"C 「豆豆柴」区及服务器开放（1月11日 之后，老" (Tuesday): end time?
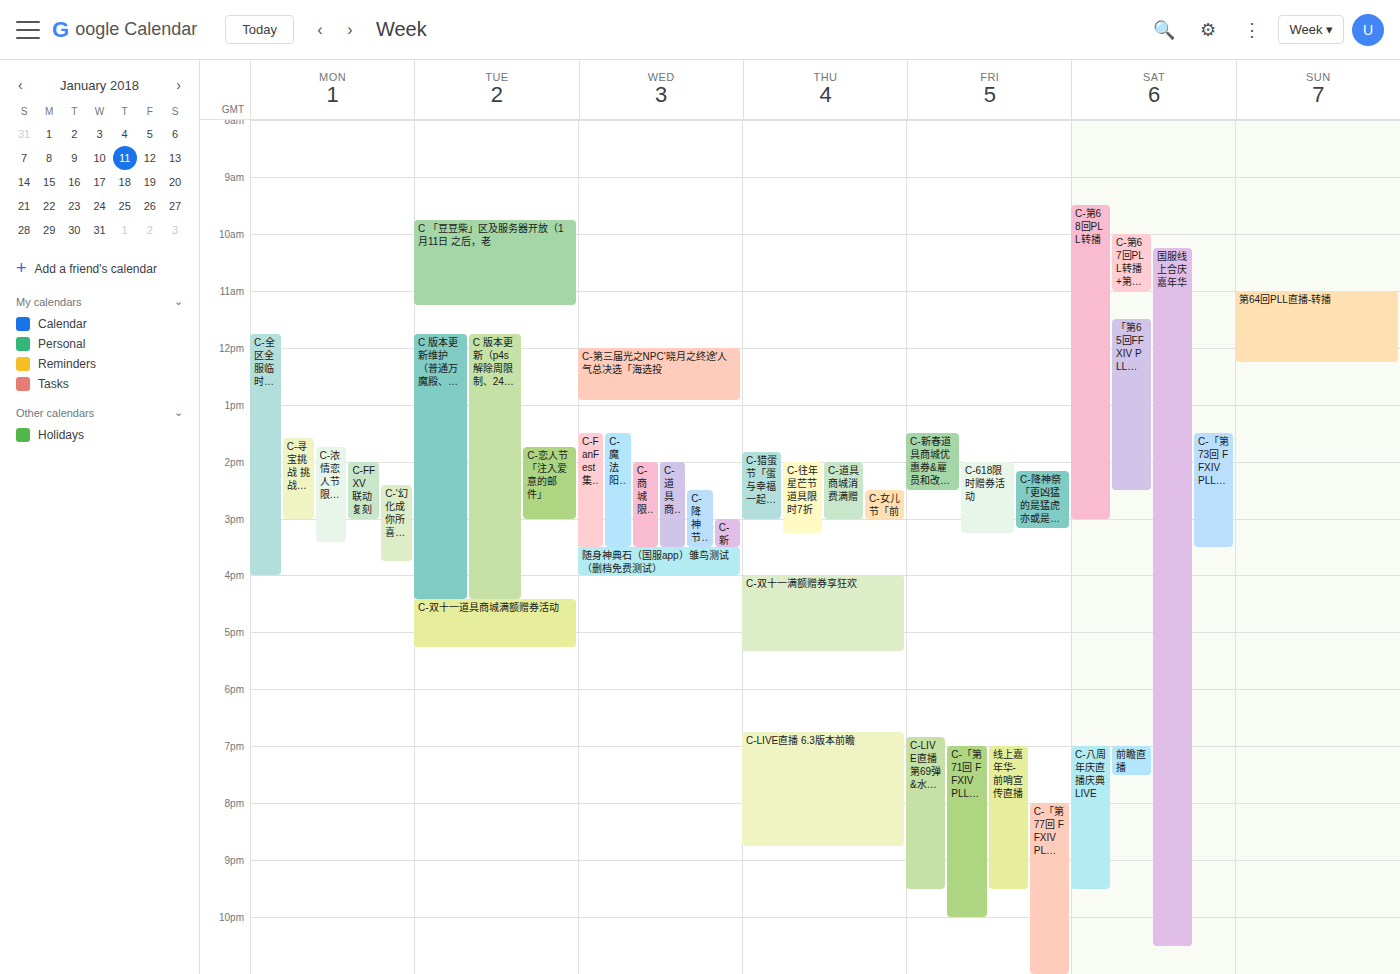
11:15